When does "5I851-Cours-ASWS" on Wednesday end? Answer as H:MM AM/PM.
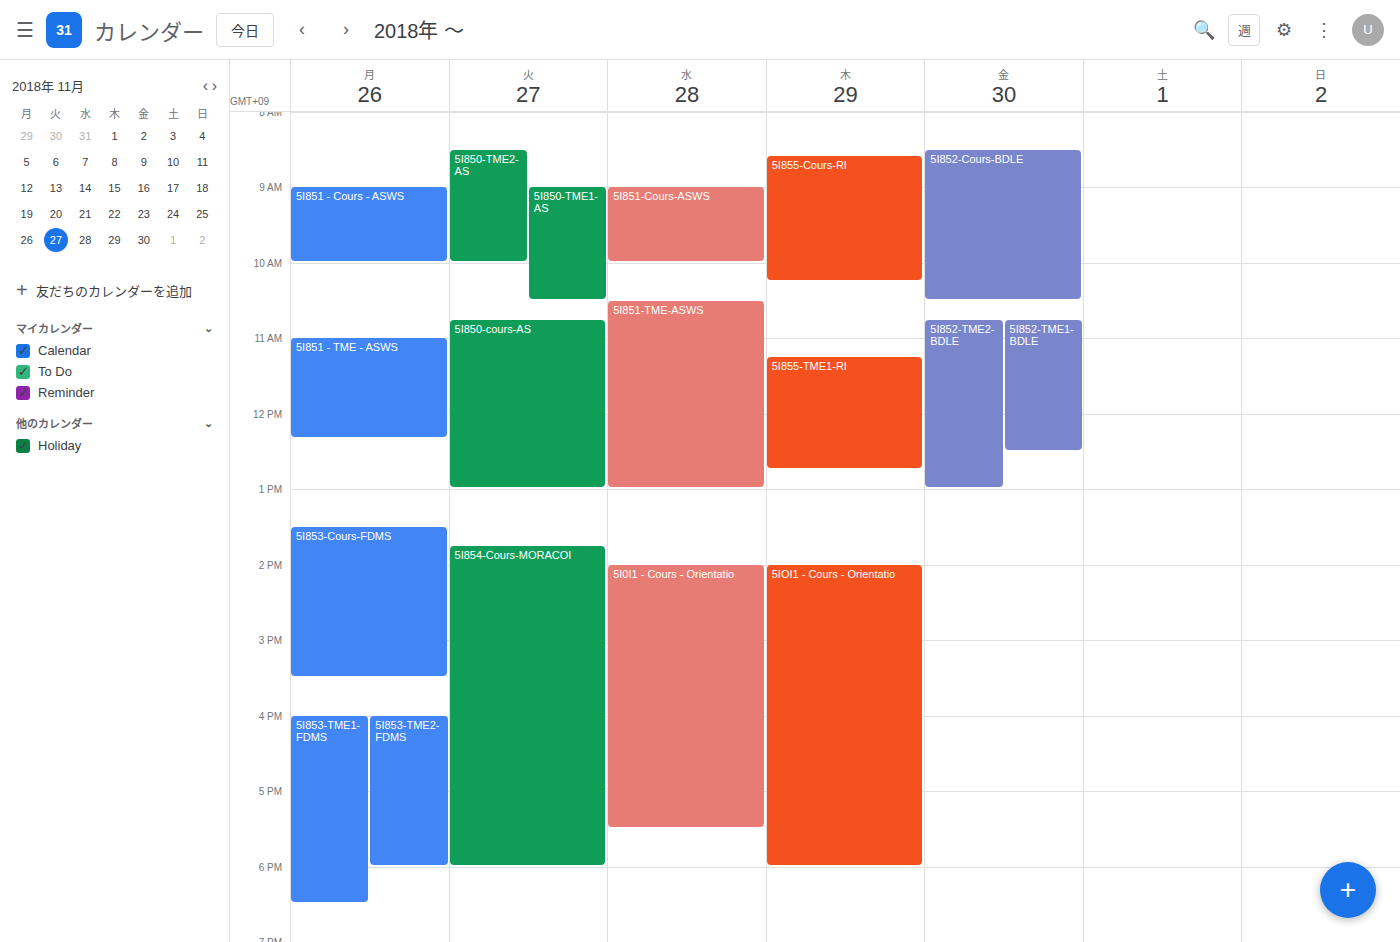
10:00 AM